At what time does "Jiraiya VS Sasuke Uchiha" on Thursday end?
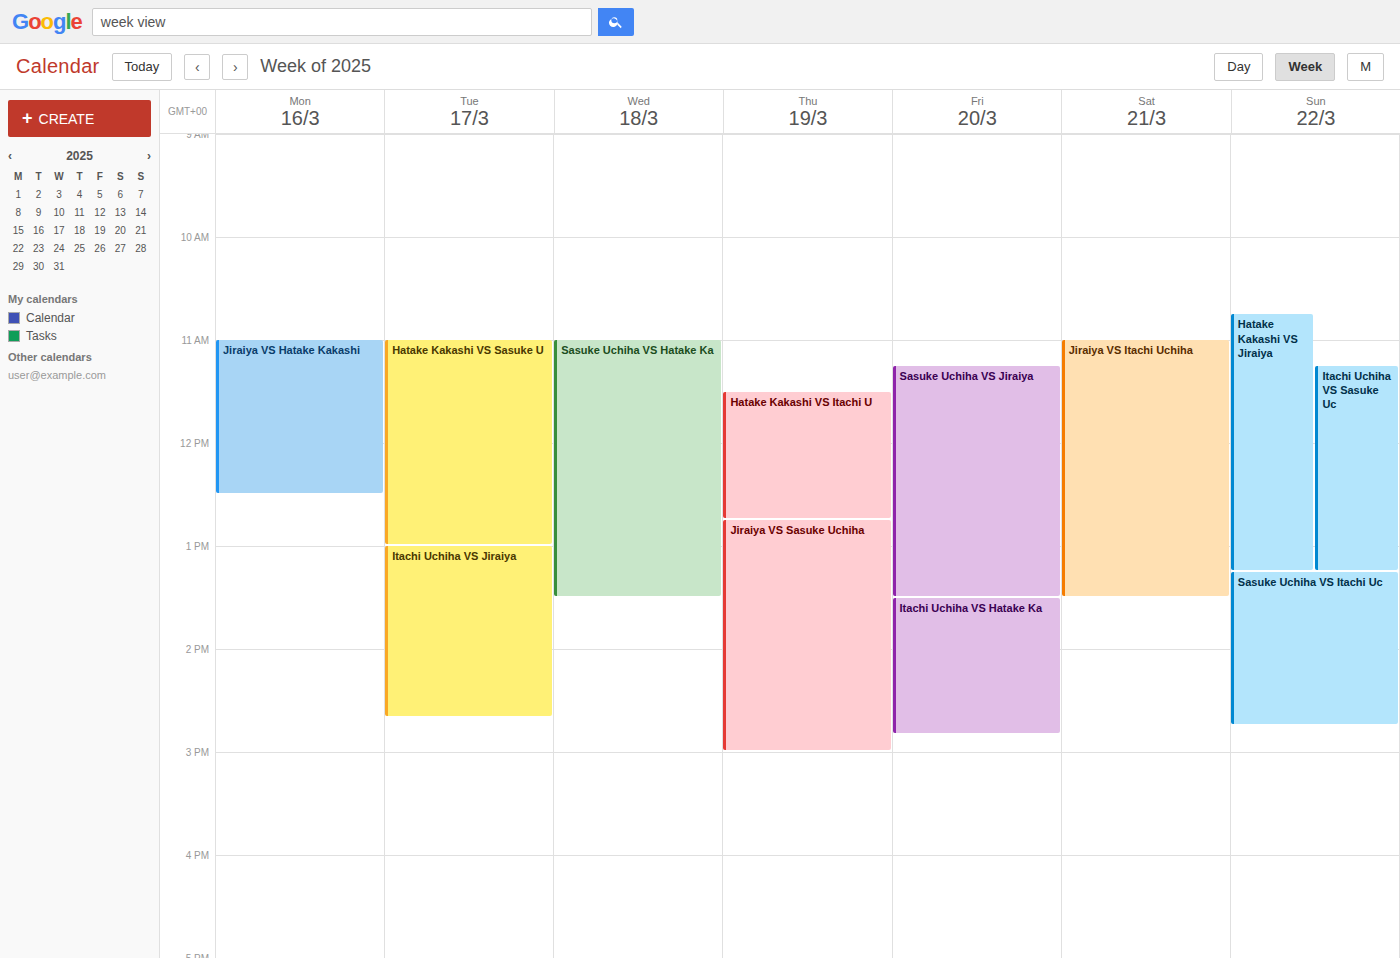
3:00 PM